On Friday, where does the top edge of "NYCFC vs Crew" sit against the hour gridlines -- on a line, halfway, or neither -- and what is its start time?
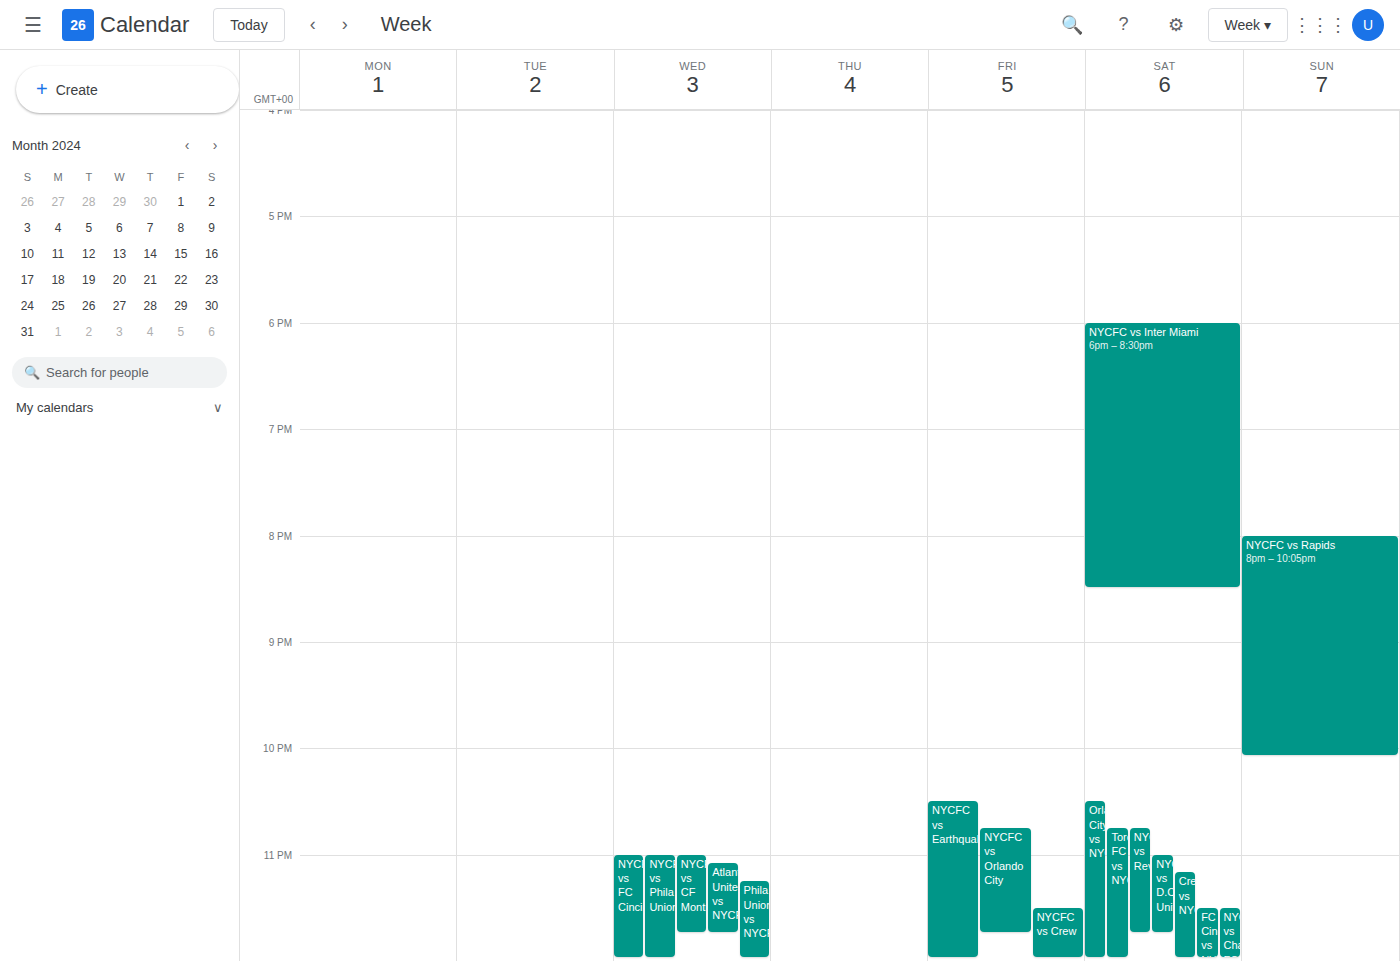
11:30 PM -- halfway between the 11 PM and 12 AM lines.